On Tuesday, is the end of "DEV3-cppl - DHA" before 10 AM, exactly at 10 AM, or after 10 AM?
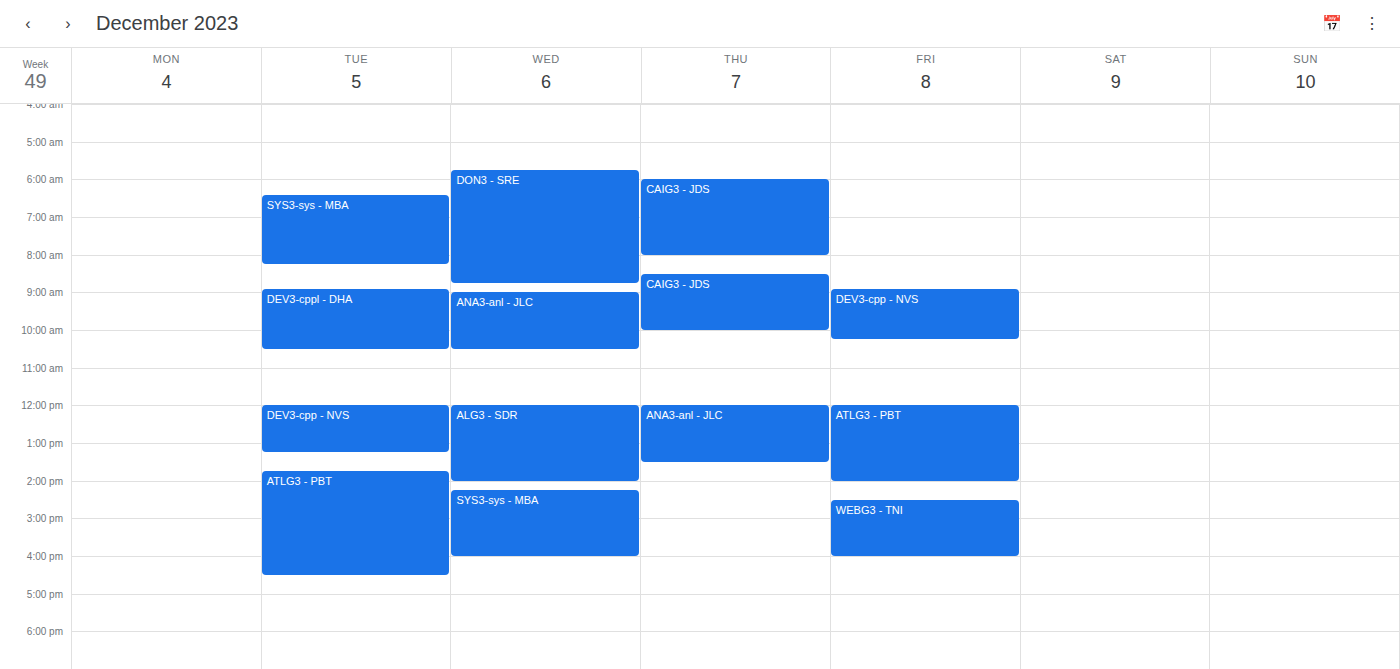
10:30 AM -- after 10 AM, 30 minutes below the 10 AM line.